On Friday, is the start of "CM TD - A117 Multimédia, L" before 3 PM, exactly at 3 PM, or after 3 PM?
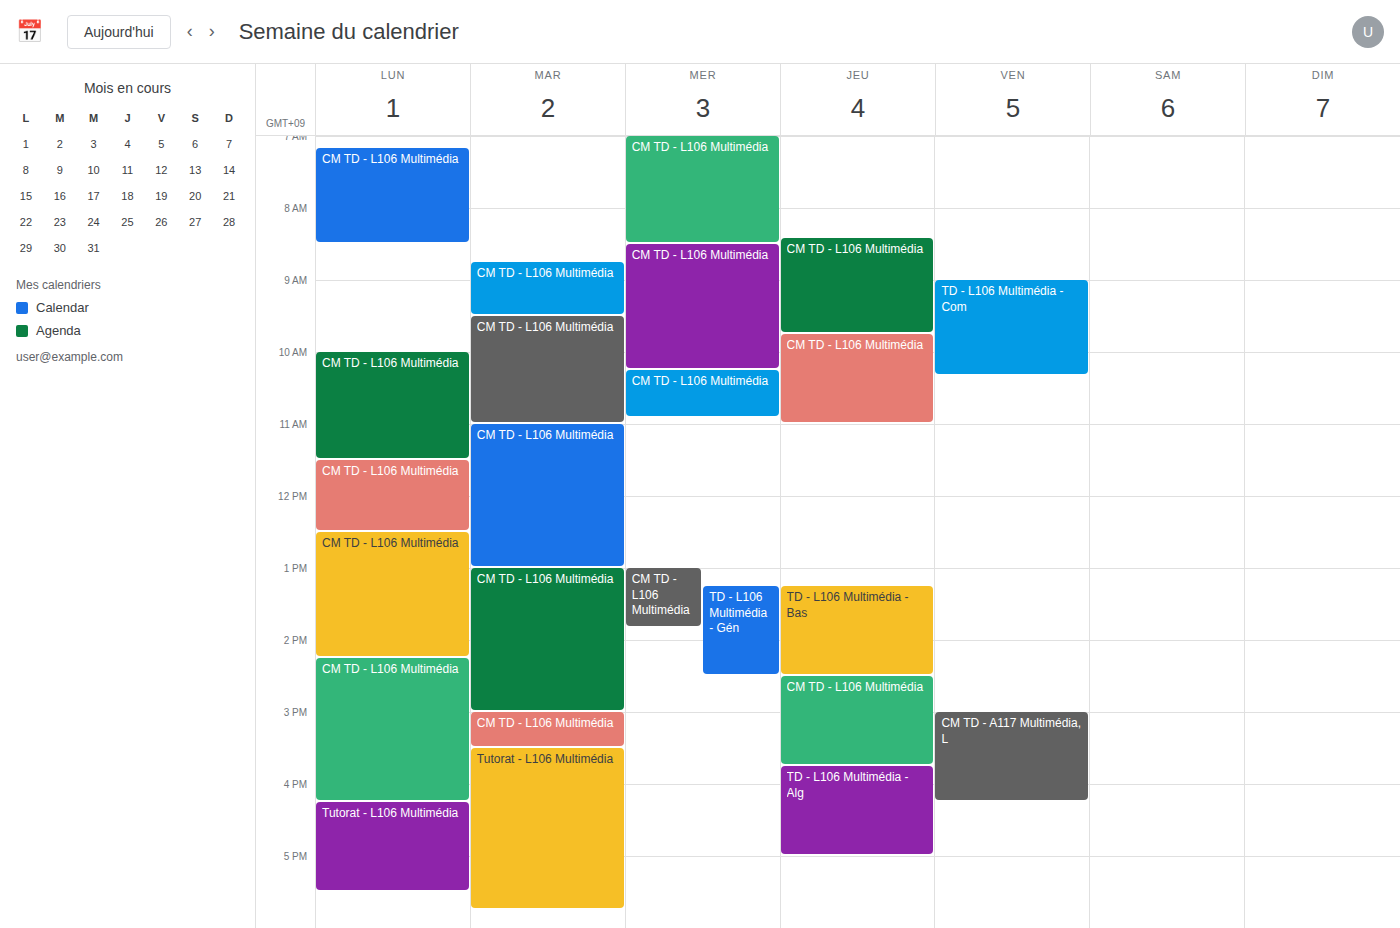
3:00 PM -- exactly at 3 PM, on the 3 PM line.